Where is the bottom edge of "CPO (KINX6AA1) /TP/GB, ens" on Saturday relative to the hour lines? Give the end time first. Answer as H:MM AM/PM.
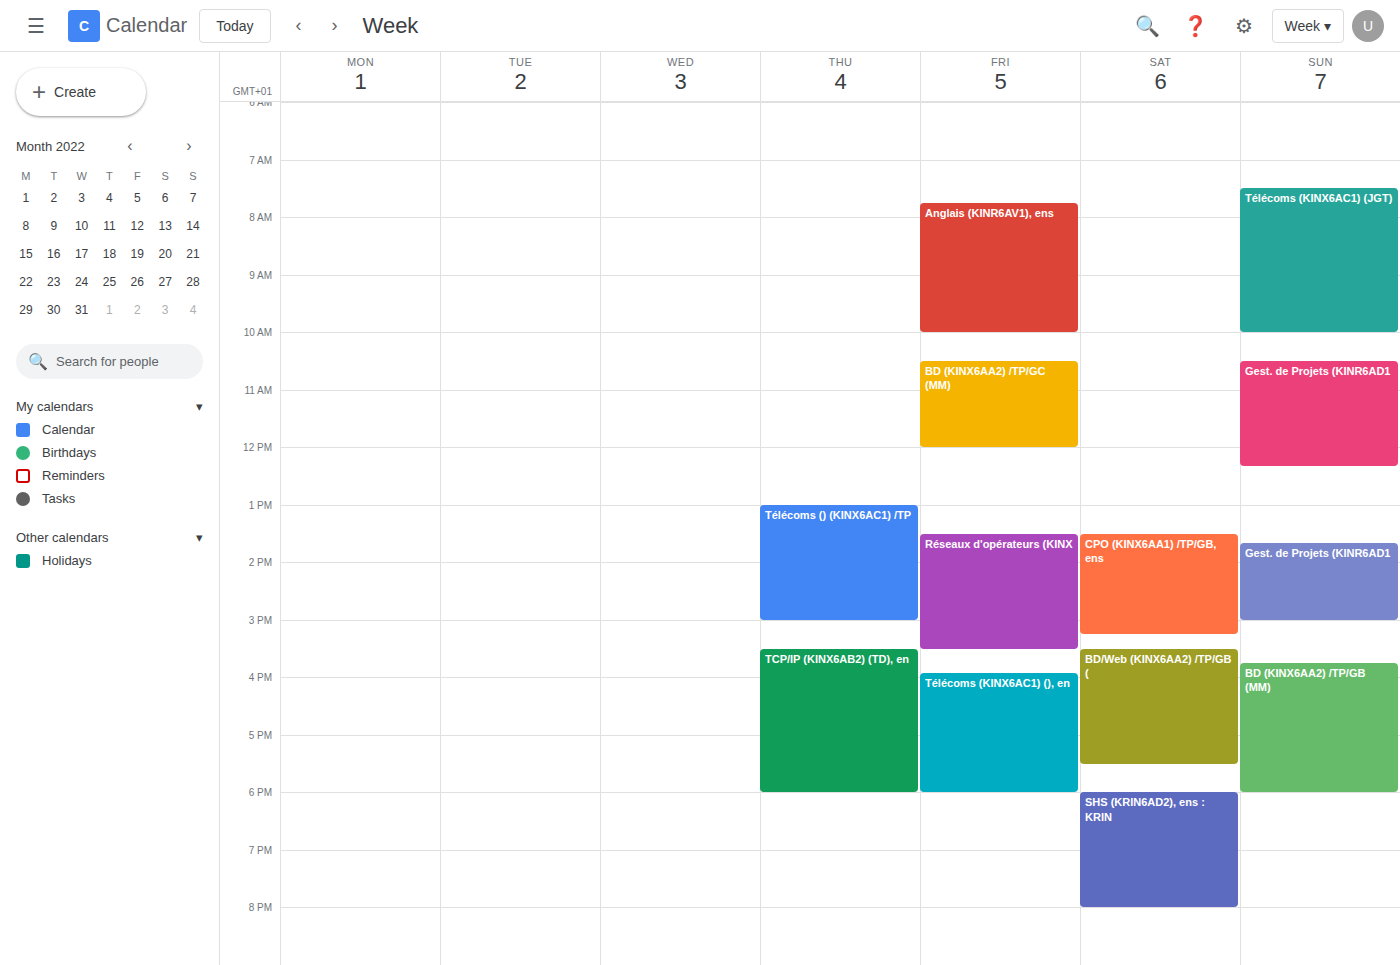
3:15 PM -- neither: a quarter of the way from the 3 PM line to the 4 PM line.